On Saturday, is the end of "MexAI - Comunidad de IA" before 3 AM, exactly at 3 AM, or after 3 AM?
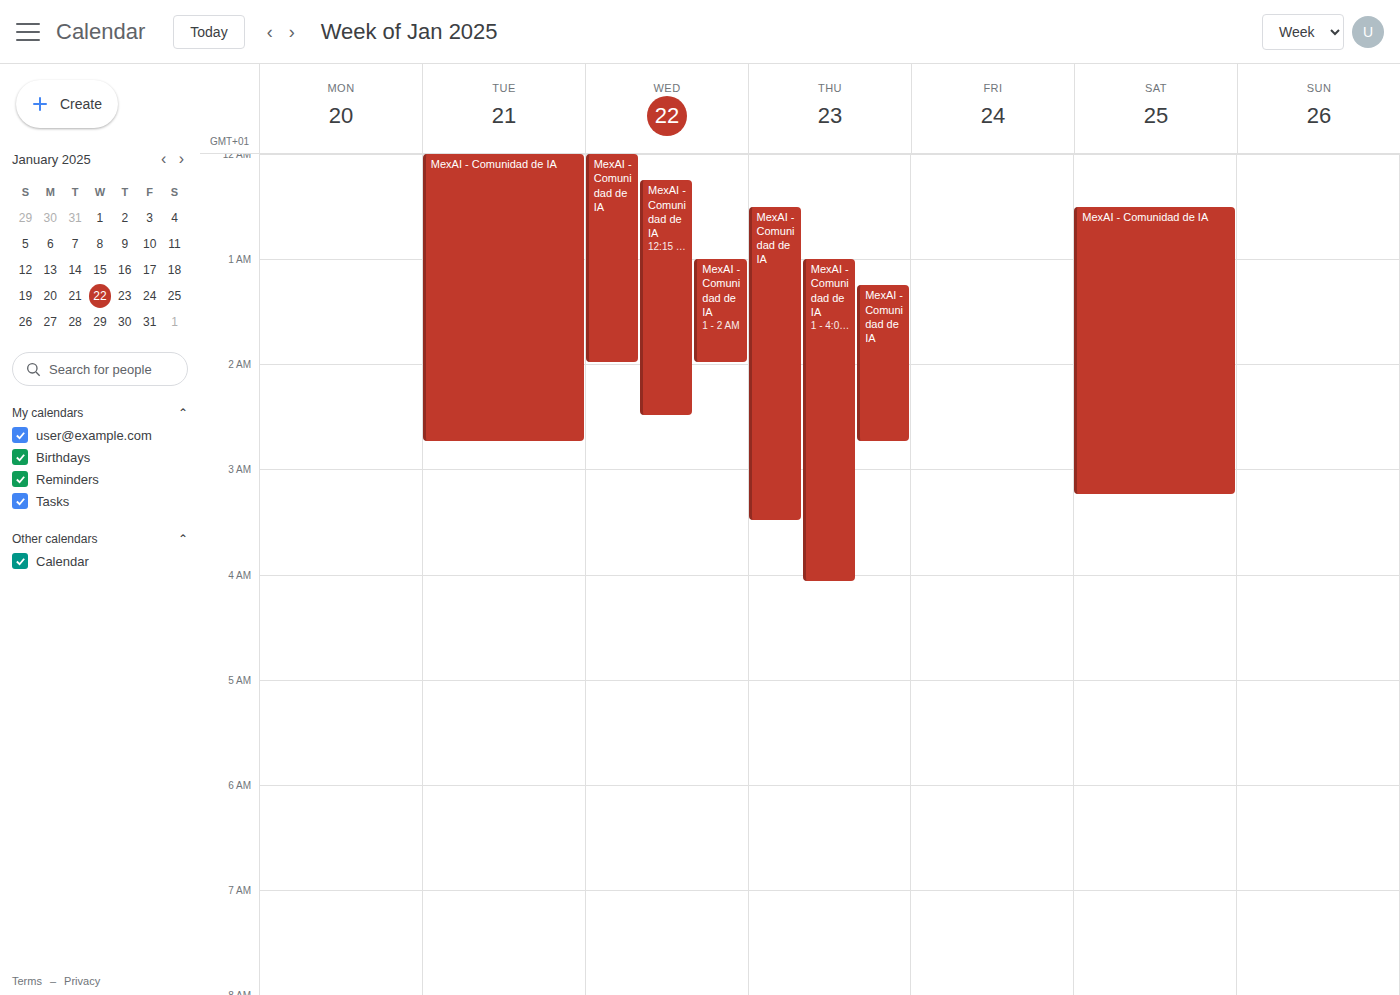
3:15 AM -- after 3 AM, 15 minutes below the 3 AM line.